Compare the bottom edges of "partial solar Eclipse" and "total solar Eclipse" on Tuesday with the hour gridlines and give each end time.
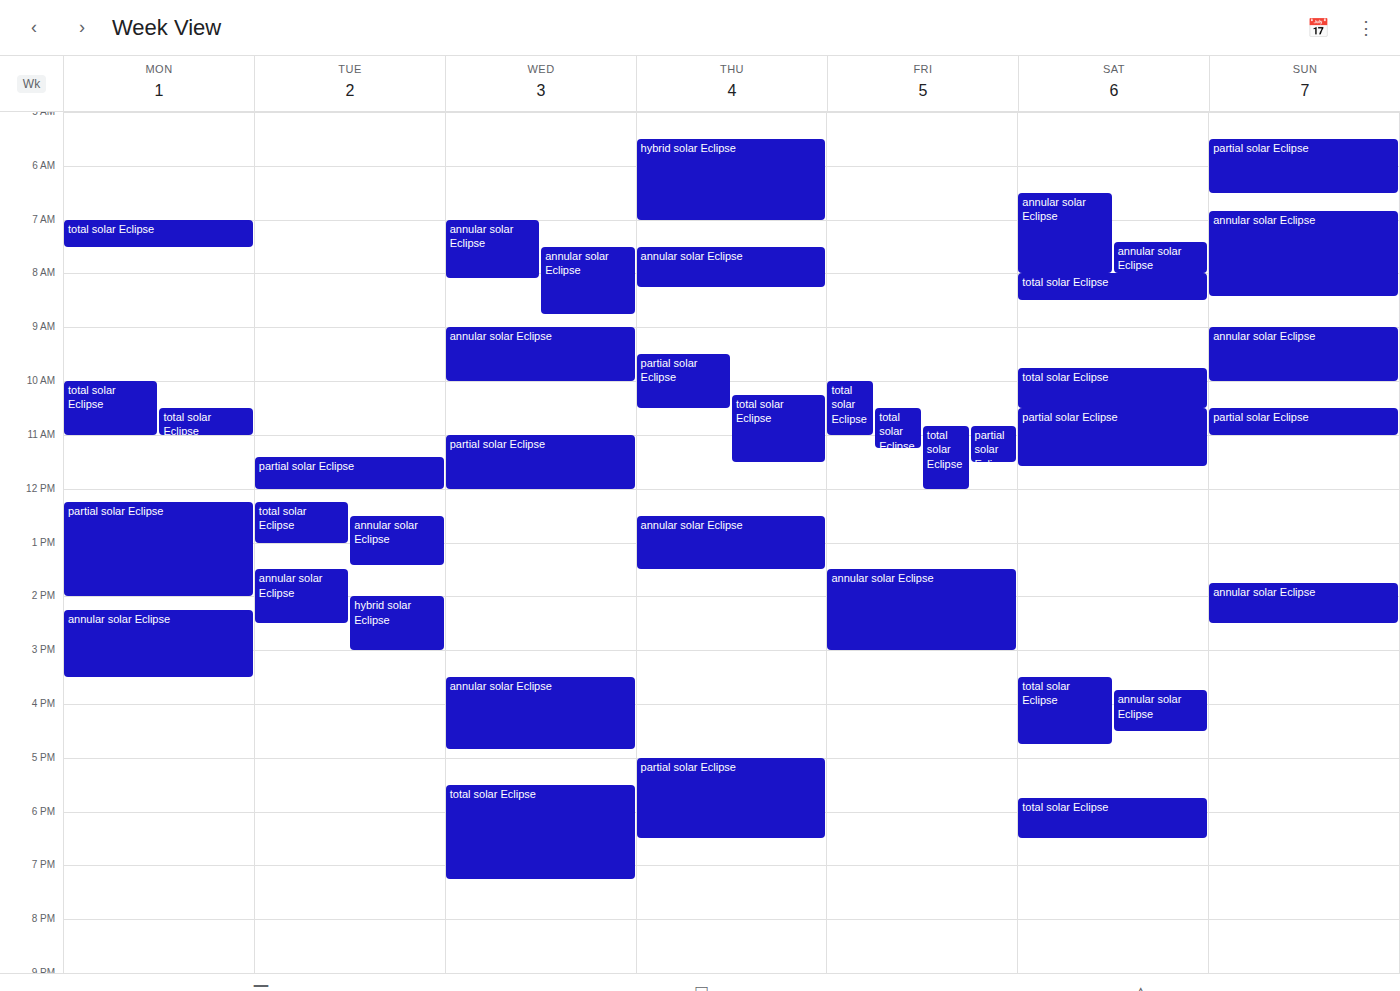
"partial solar Eclipse": 12:00, exactly on the 12:00 line. "total solar Eclipse": 13:00, exactly on the 13:00 line.